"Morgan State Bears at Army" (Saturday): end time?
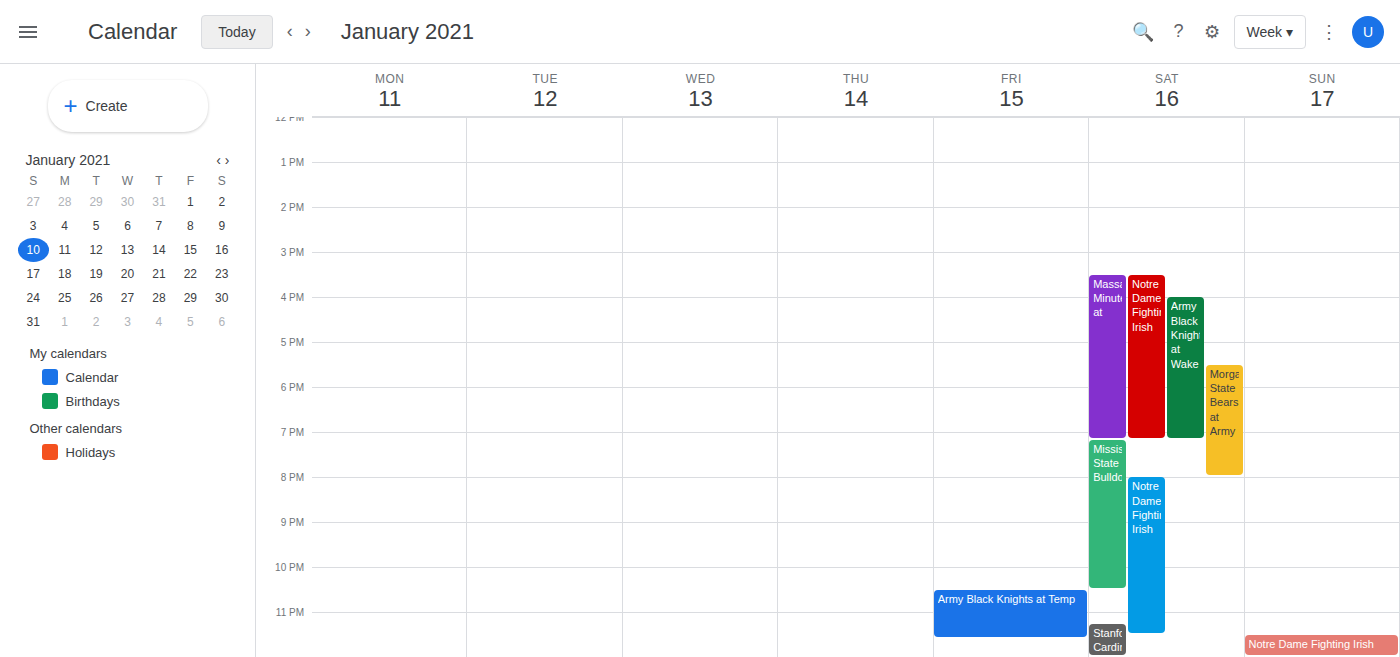
8:00 PM